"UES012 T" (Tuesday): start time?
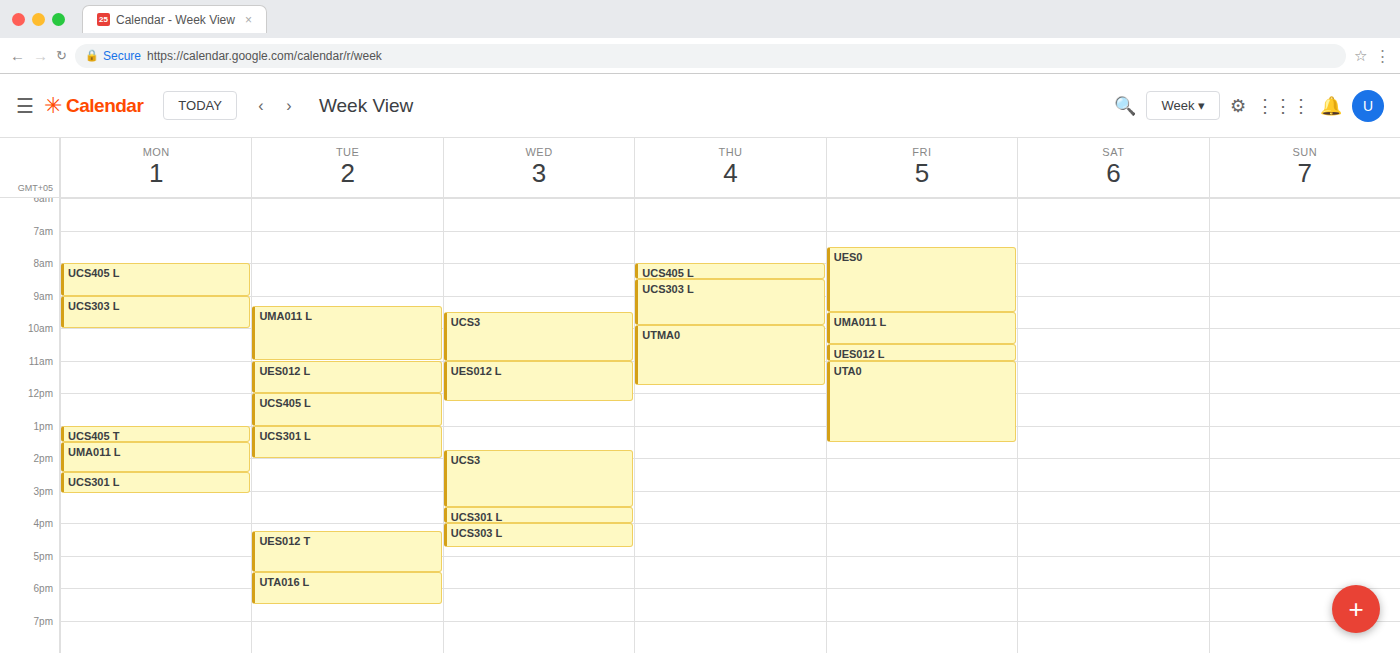
4:15 PM